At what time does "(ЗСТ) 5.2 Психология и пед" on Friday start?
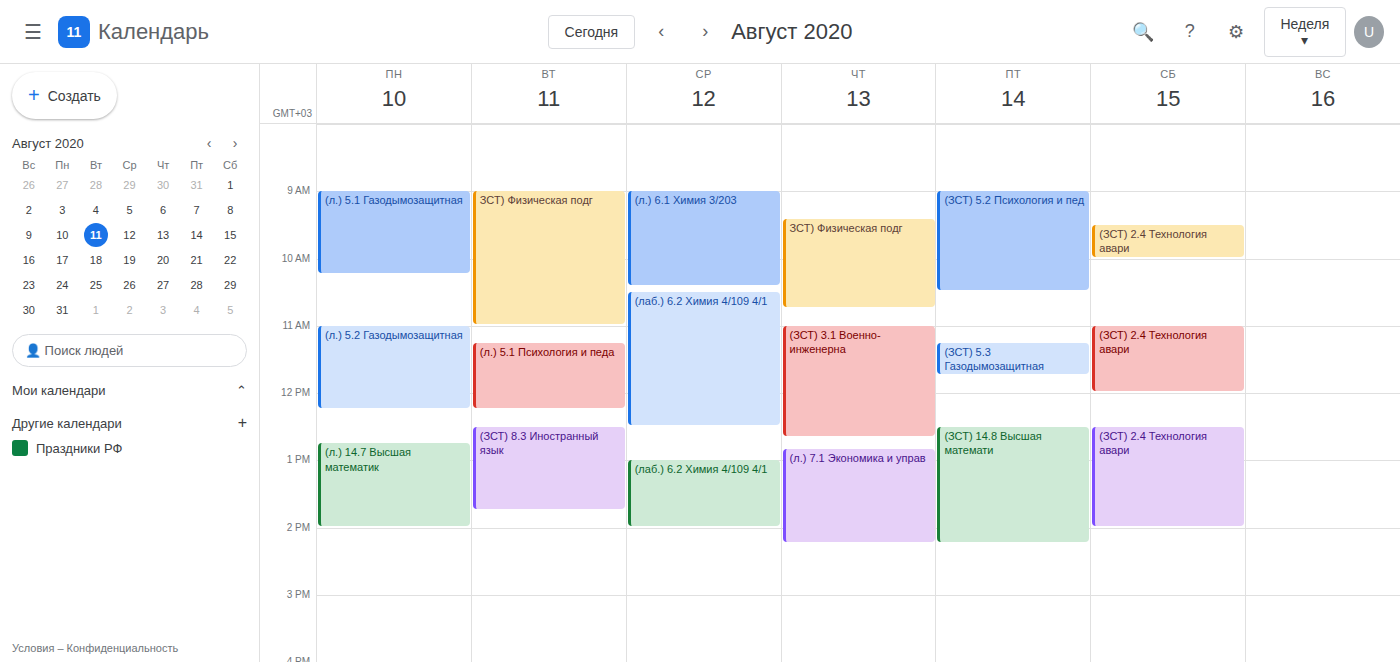
9:00 AM